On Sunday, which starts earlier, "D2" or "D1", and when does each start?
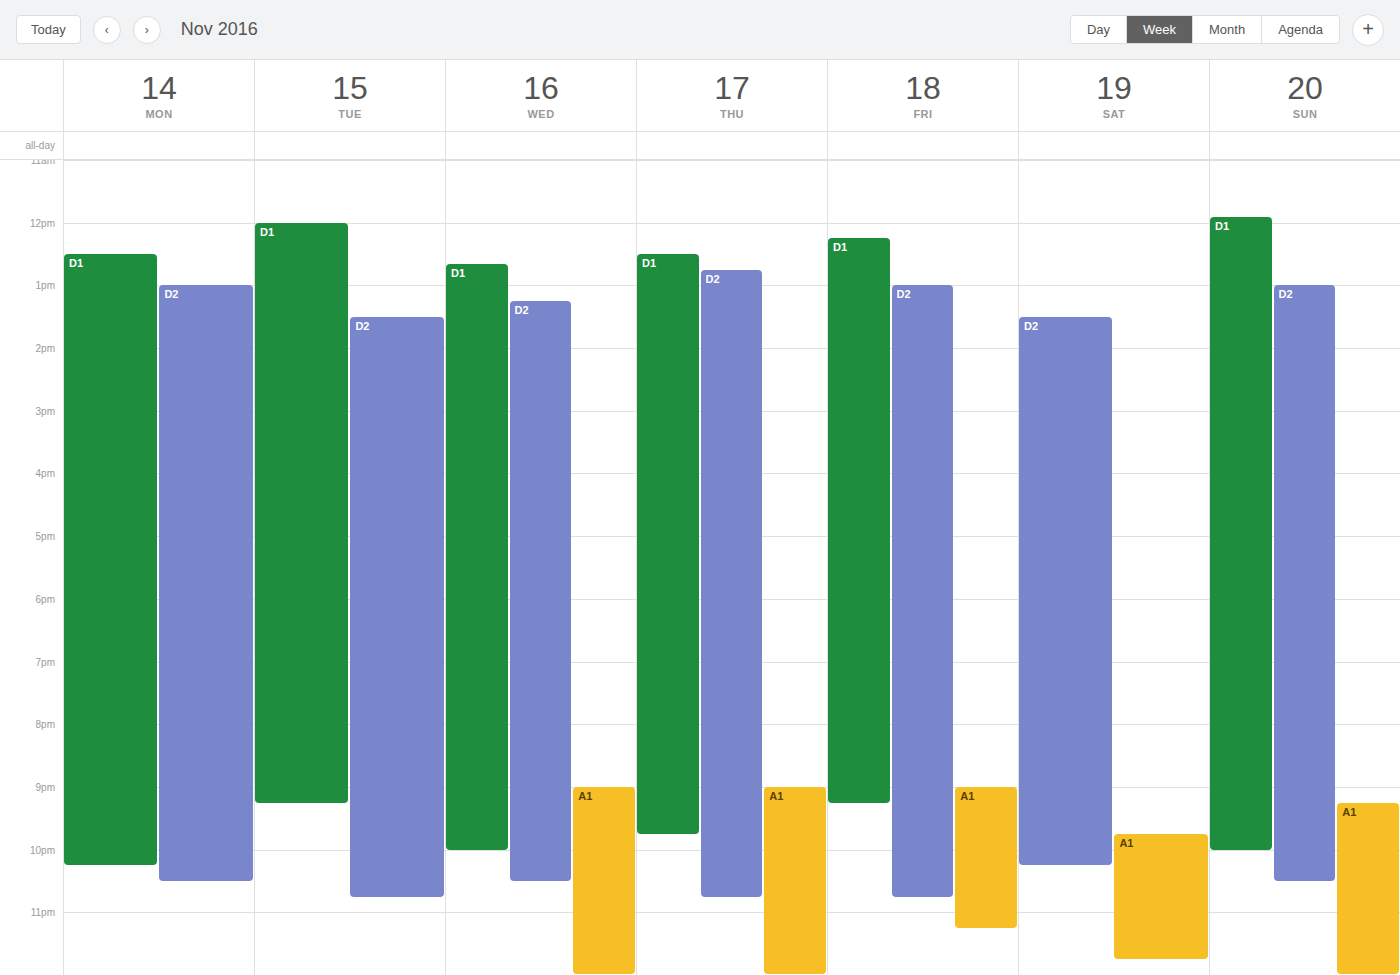
"D1" 11:55 AM; "D2" 1:00 PM.